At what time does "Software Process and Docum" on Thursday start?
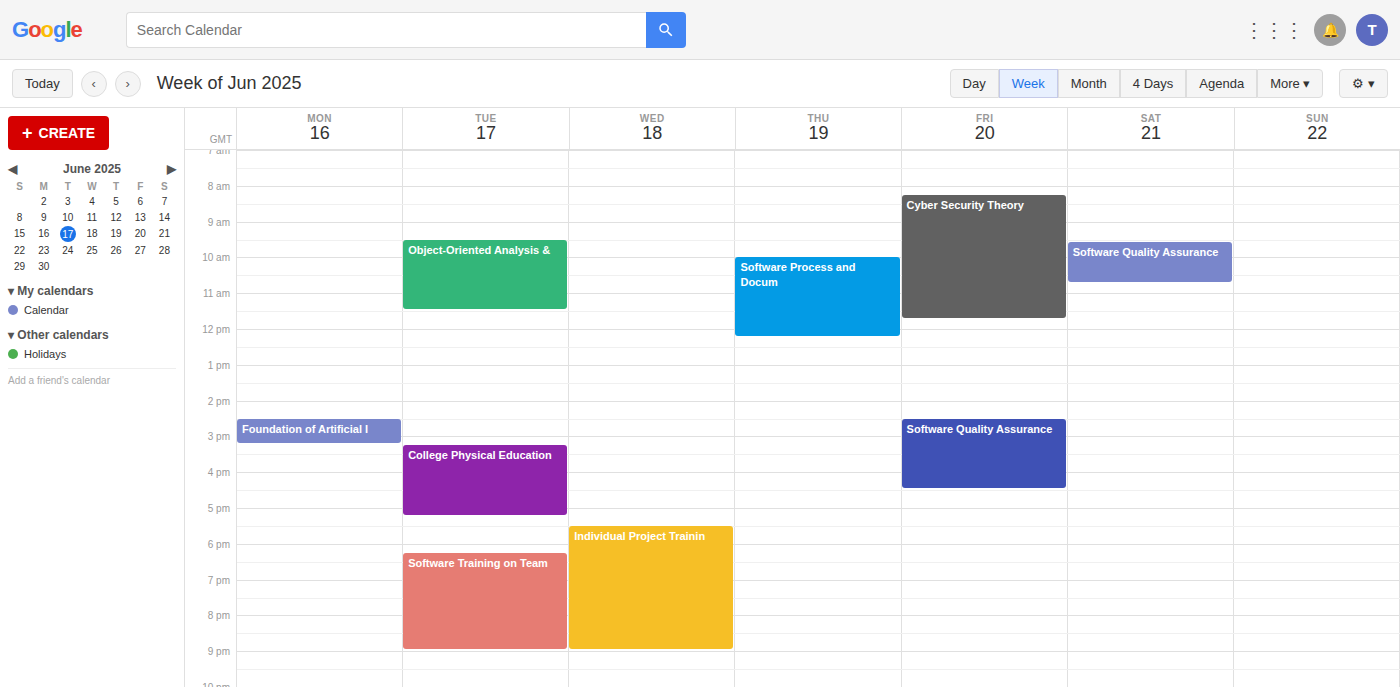
10:00 AM